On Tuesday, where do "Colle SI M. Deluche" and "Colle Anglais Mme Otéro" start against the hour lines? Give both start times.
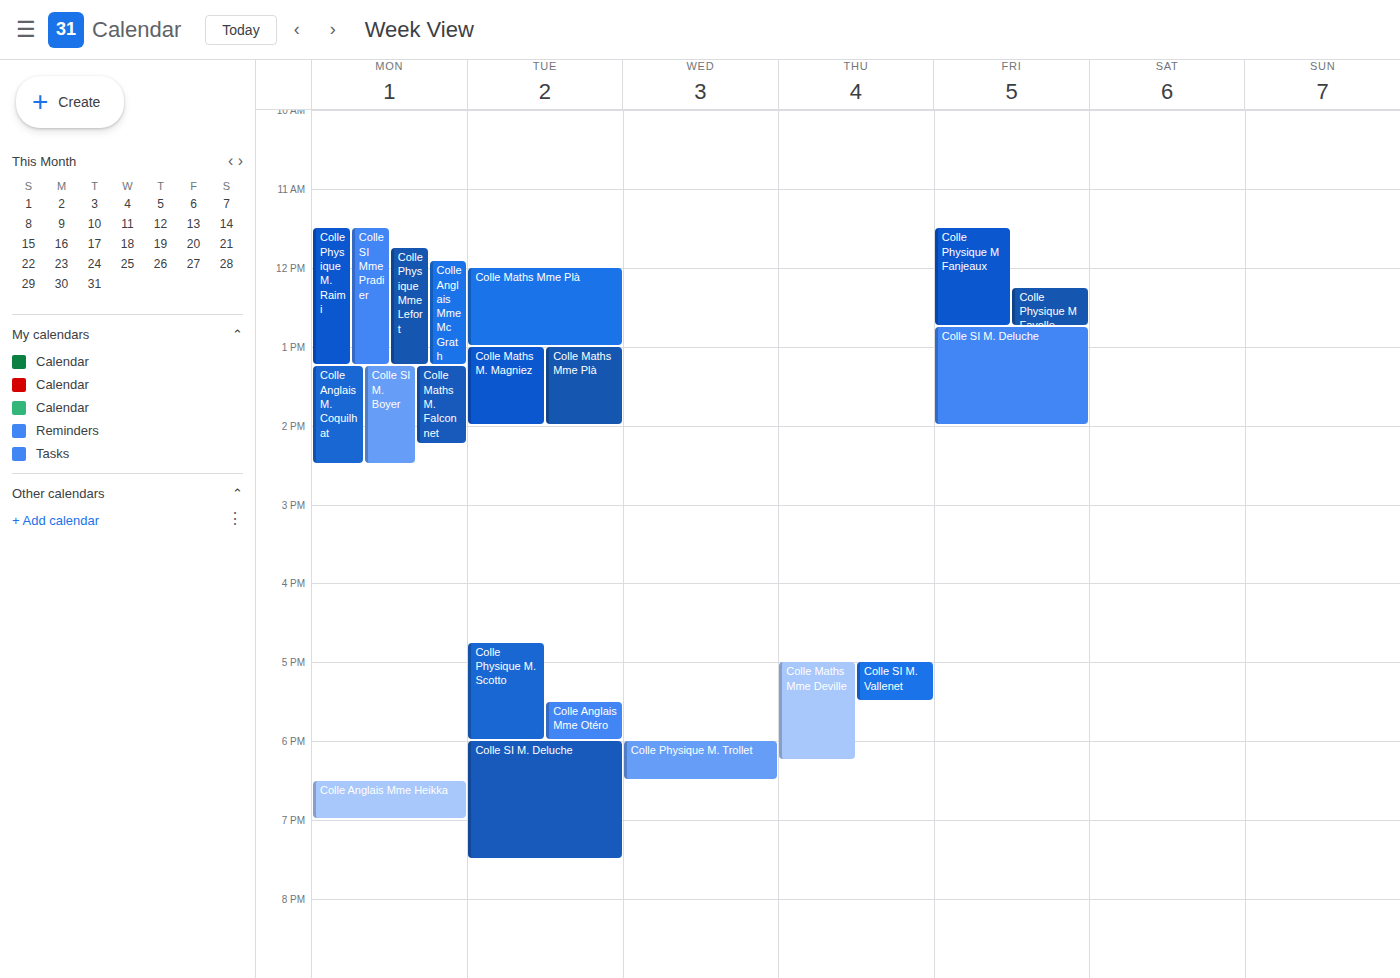
"Colle SI M. Deluche": 6:00 PM, exactly on the 6 PM line. "Colle Anglais Mme Otéro": 5:30 PM, halfway between the 5 PM and 6 PM lines.